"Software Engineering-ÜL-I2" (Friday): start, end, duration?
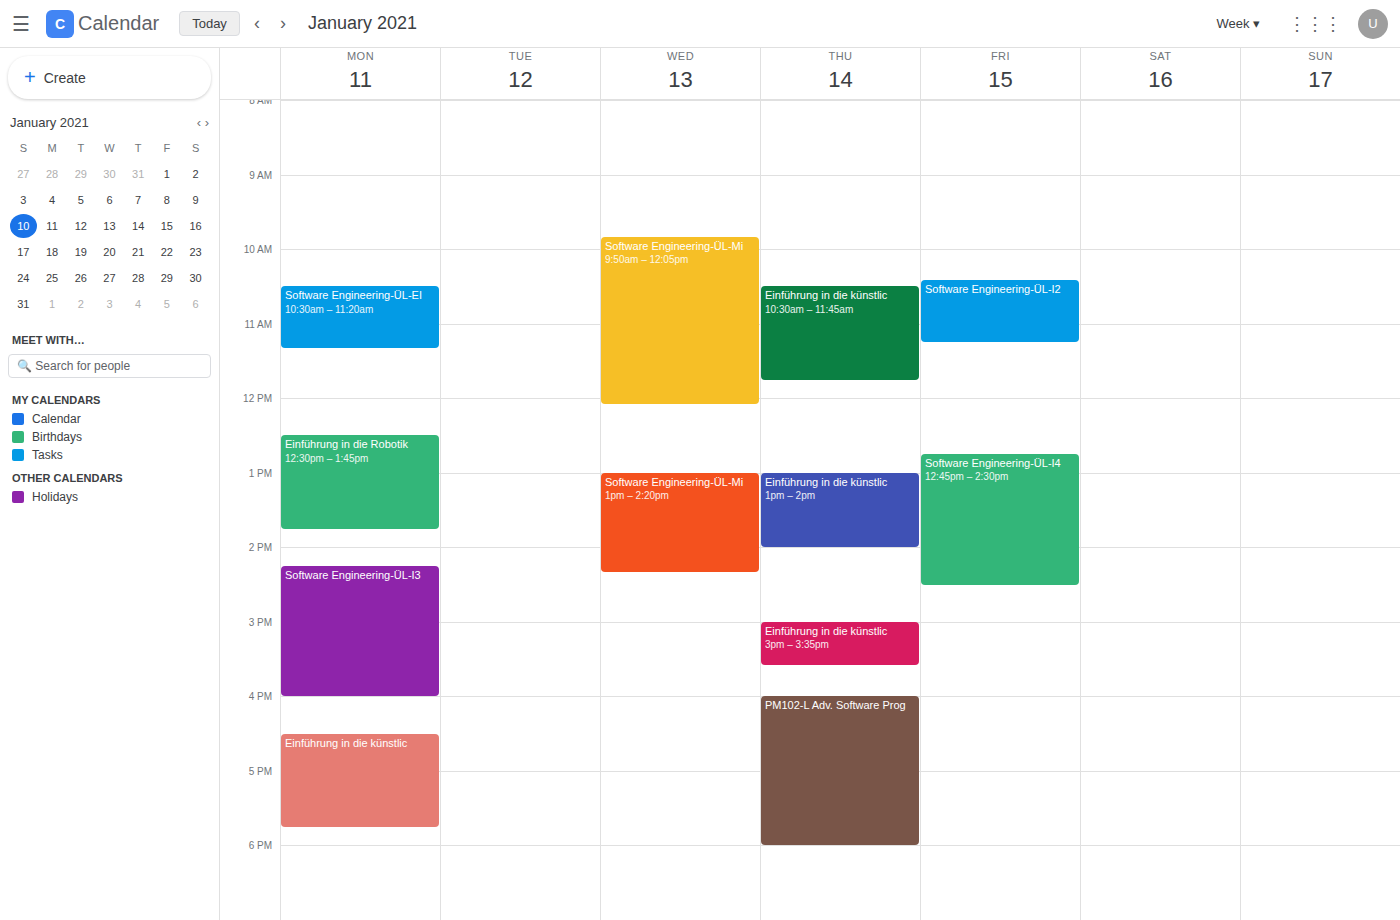
10:25 AM to 11:15 AM, 50 minutes